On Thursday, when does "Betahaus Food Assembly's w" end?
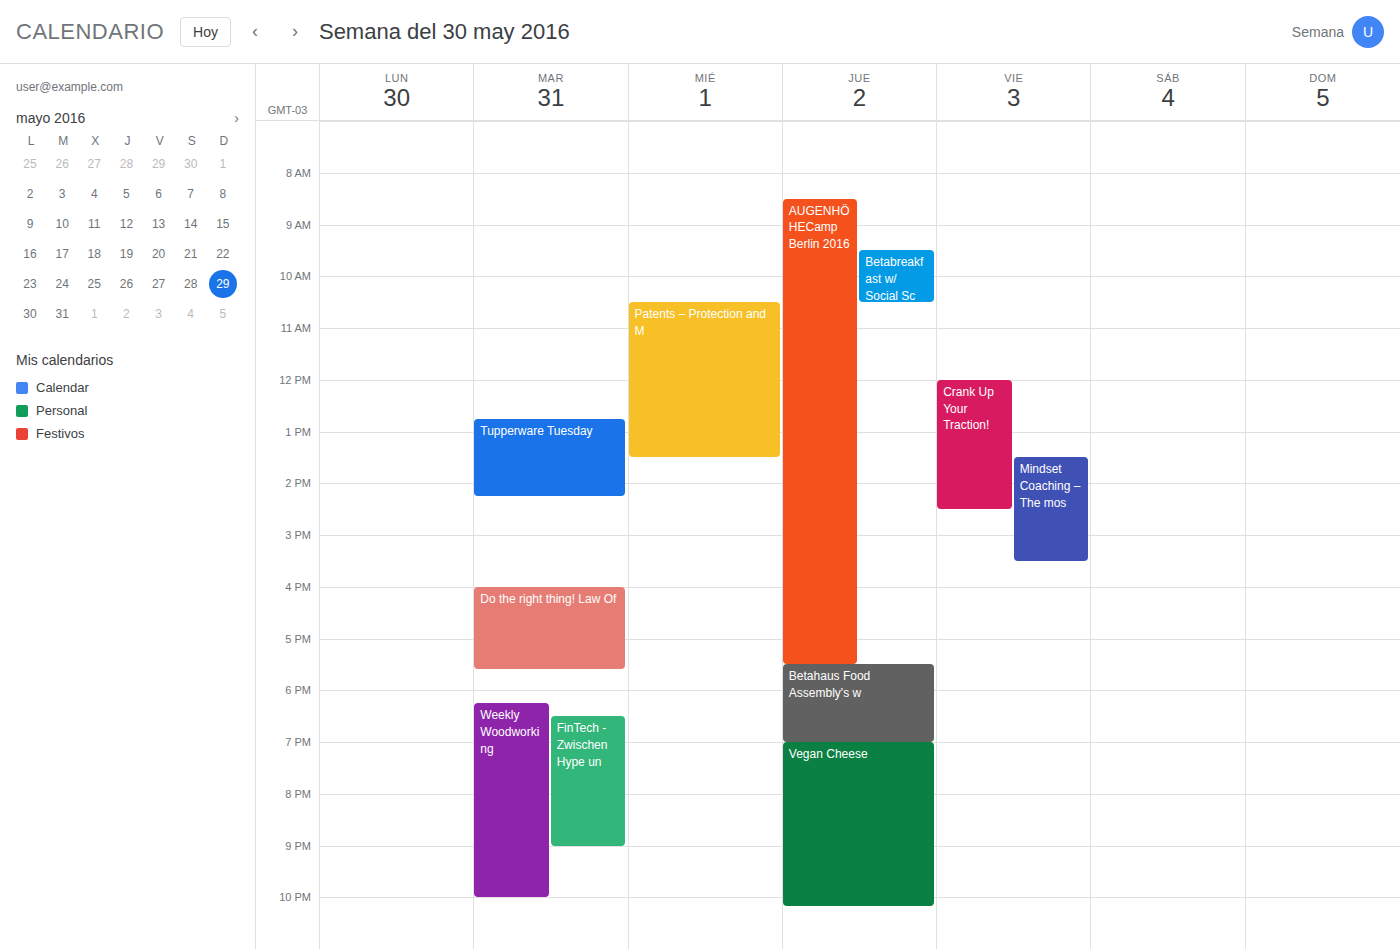
19:00